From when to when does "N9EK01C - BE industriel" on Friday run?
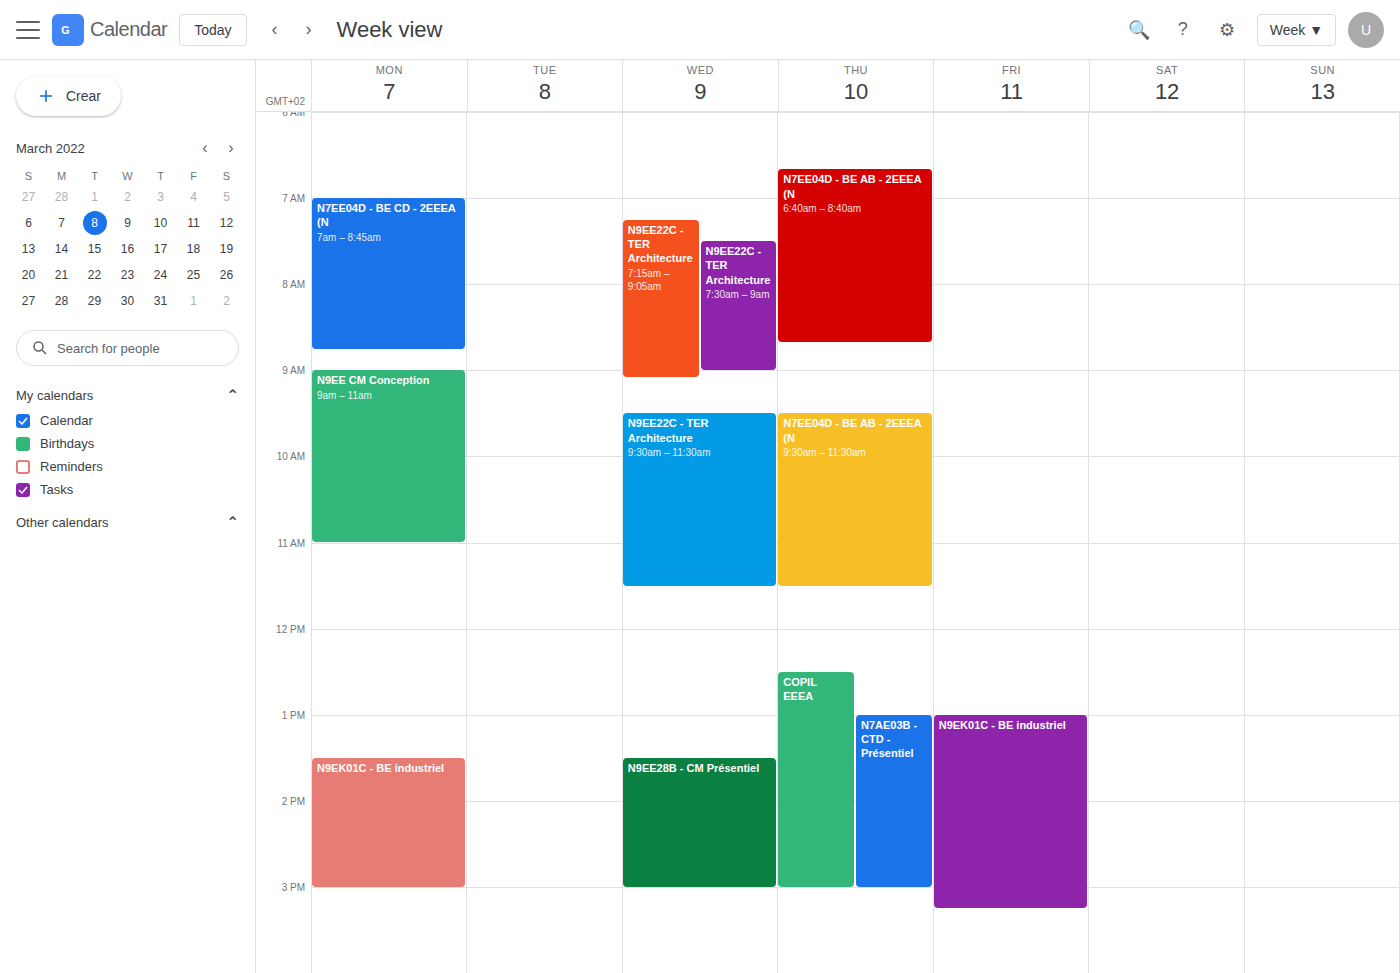
1:00 PM to 3:15 PM